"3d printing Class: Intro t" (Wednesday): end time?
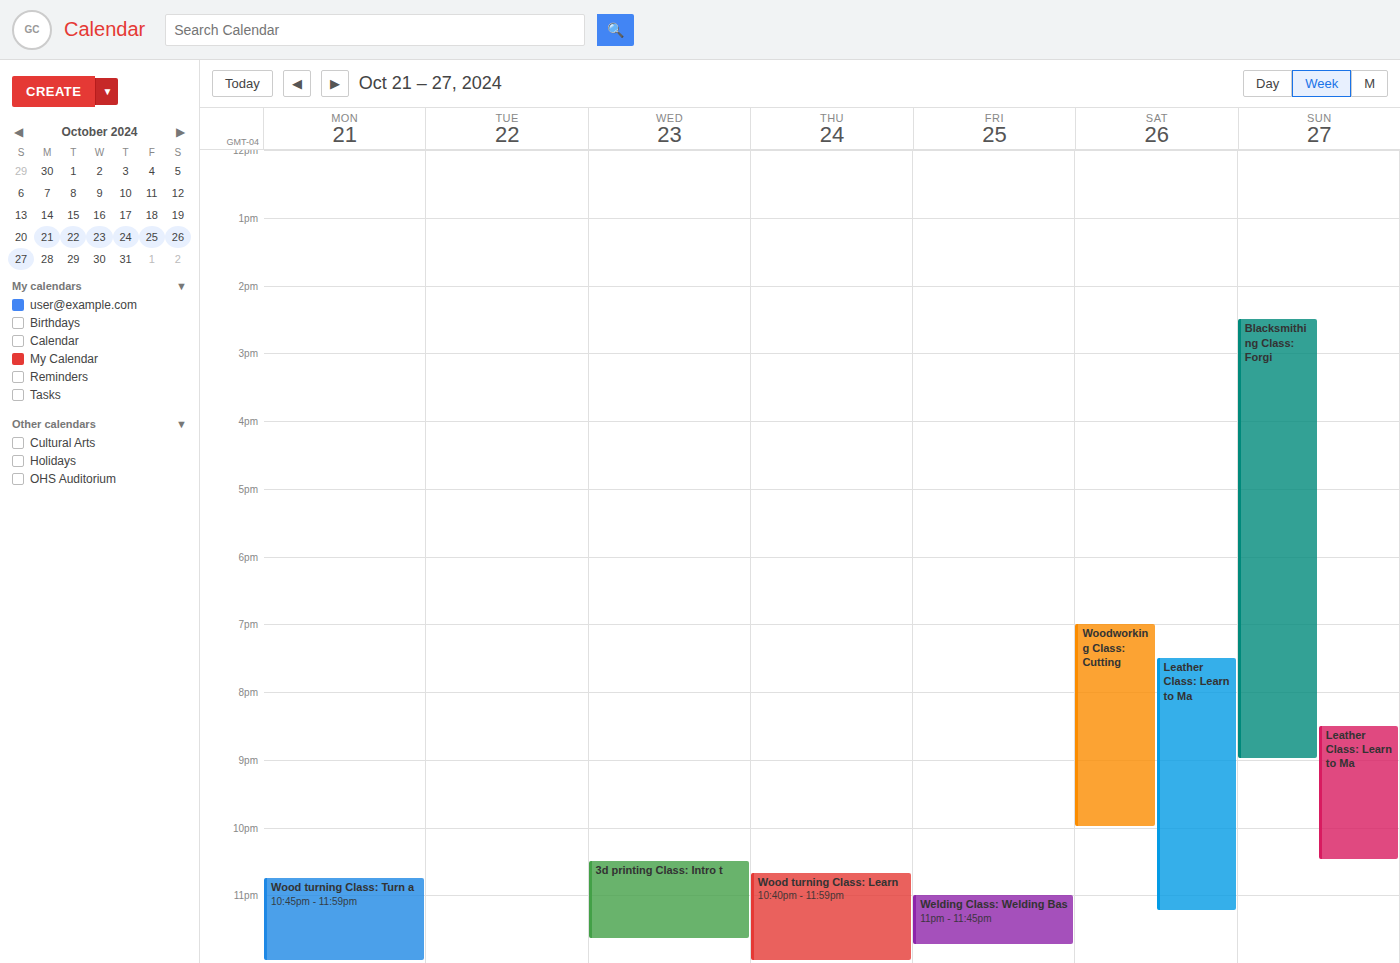
11:40 PM